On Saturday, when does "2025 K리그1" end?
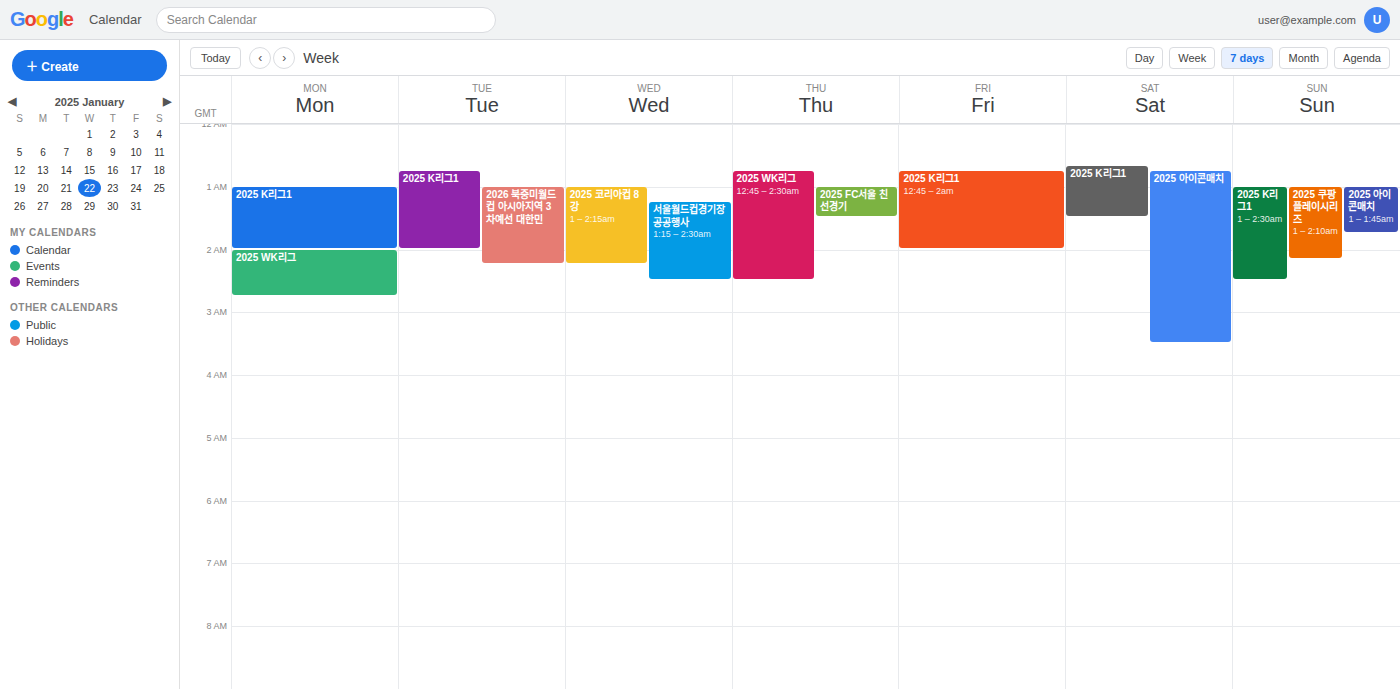
1:30 AM